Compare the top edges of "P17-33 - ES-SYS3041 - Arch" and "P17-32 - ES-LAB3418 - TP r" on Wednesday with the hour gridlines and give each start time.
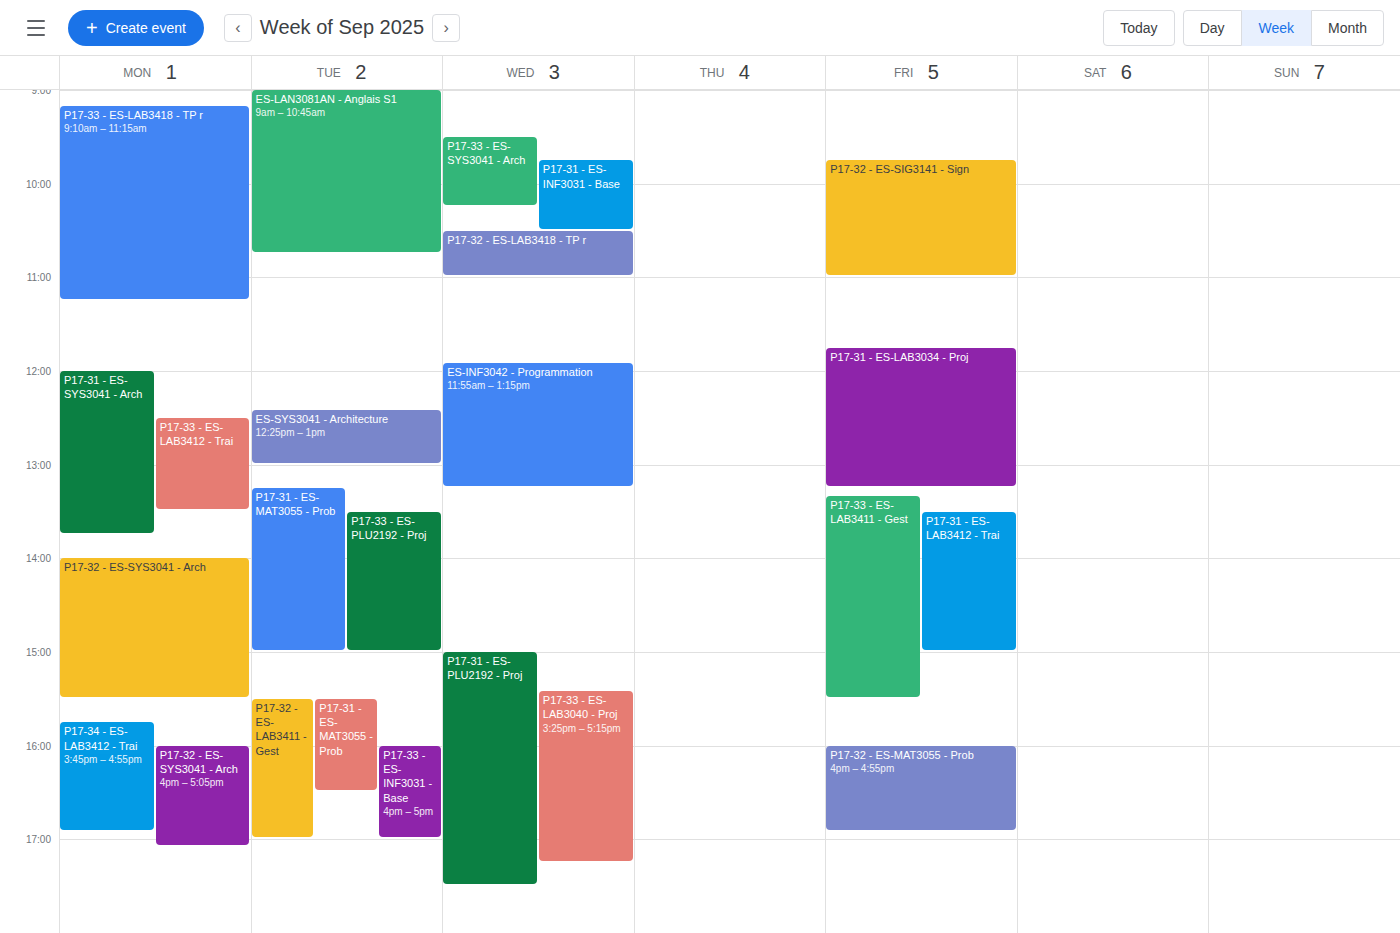
"P17-33 - ES-SYS3041 - Arch": 9:30 AM, halfway between the 9 AM and 10 AM lines. "P17-32 - ES-LAB3418 - TP r": 10:30 AM, halfway between the 10 AM and 11 AM lines.